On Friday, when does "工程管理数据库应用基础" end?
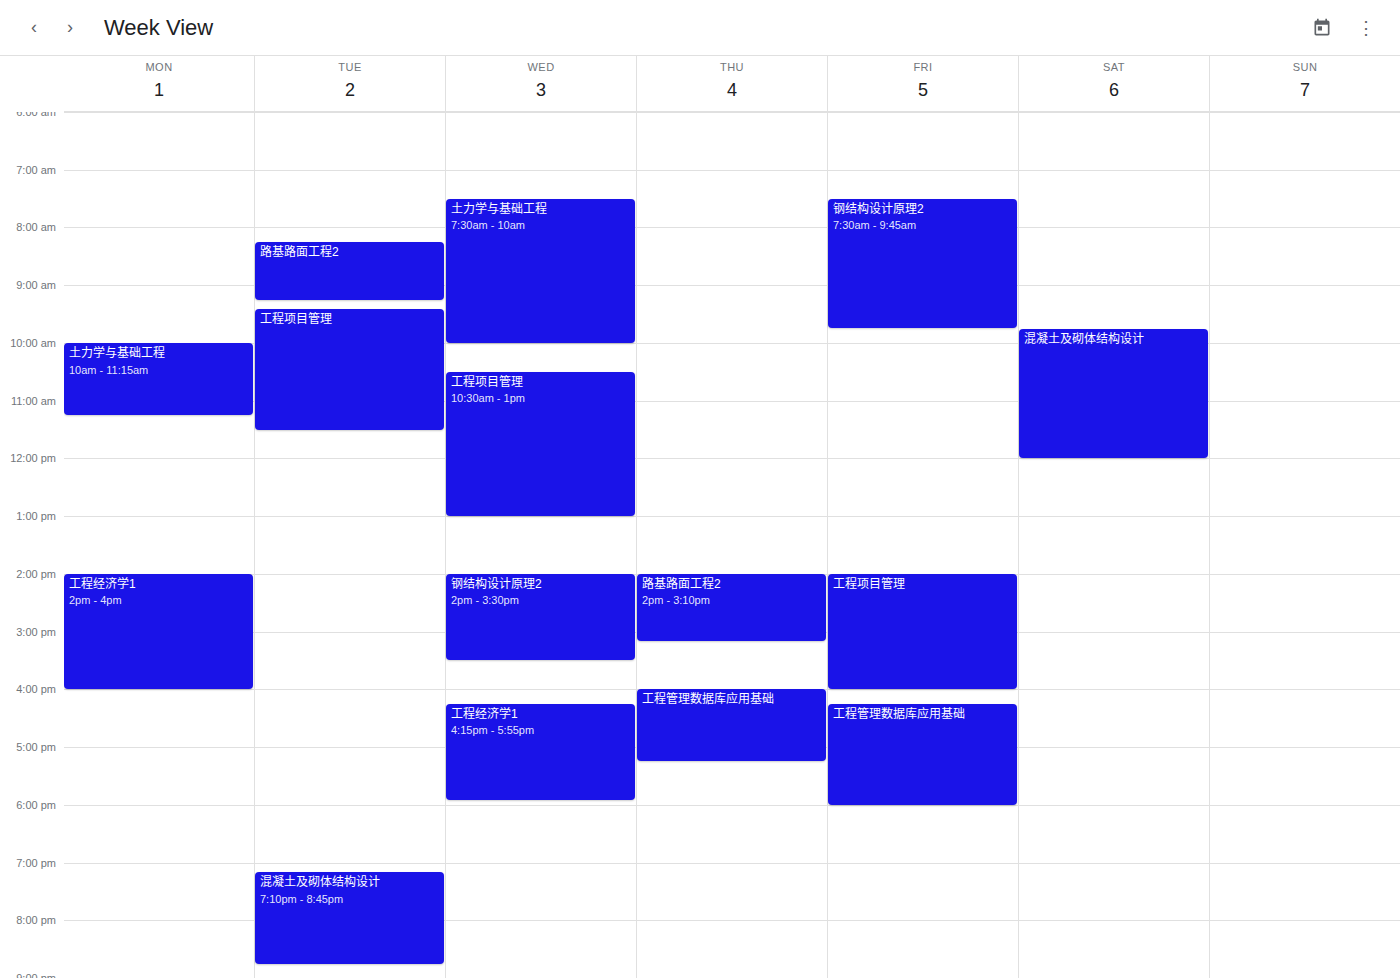
6:00 PM